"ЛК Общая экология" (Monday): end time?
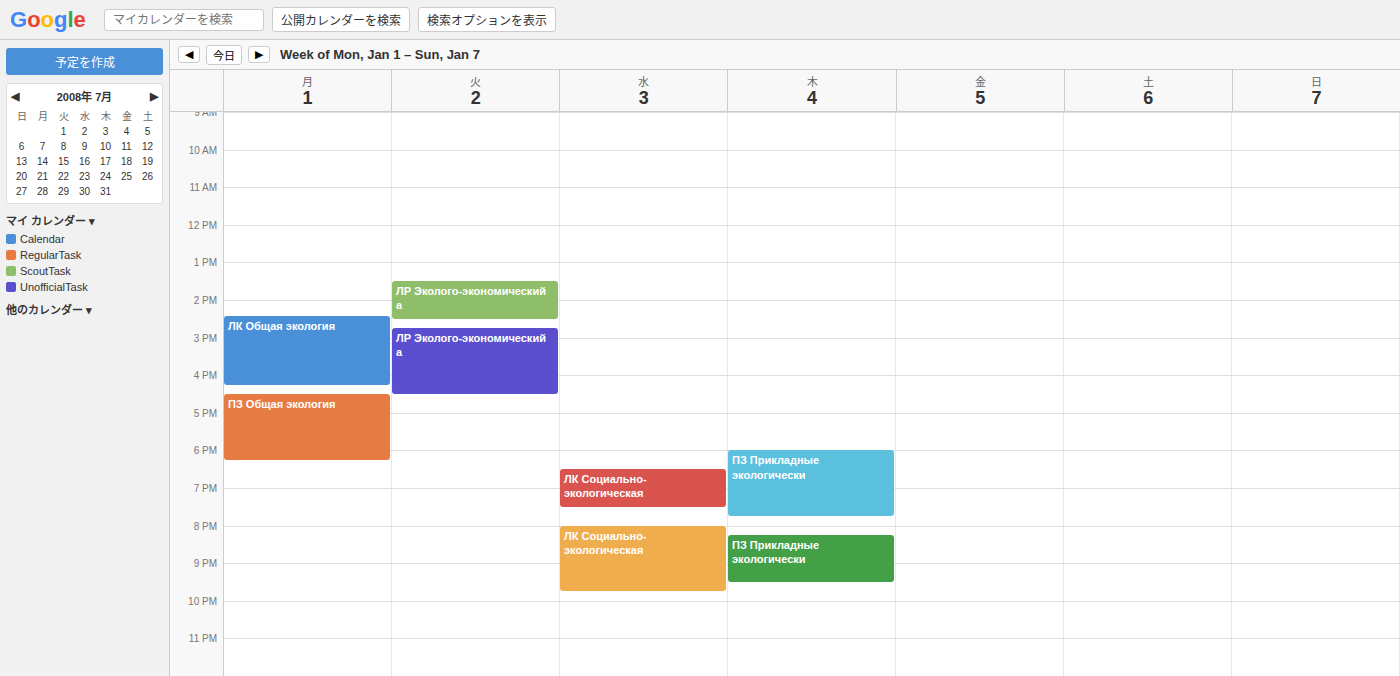
4:15 PM